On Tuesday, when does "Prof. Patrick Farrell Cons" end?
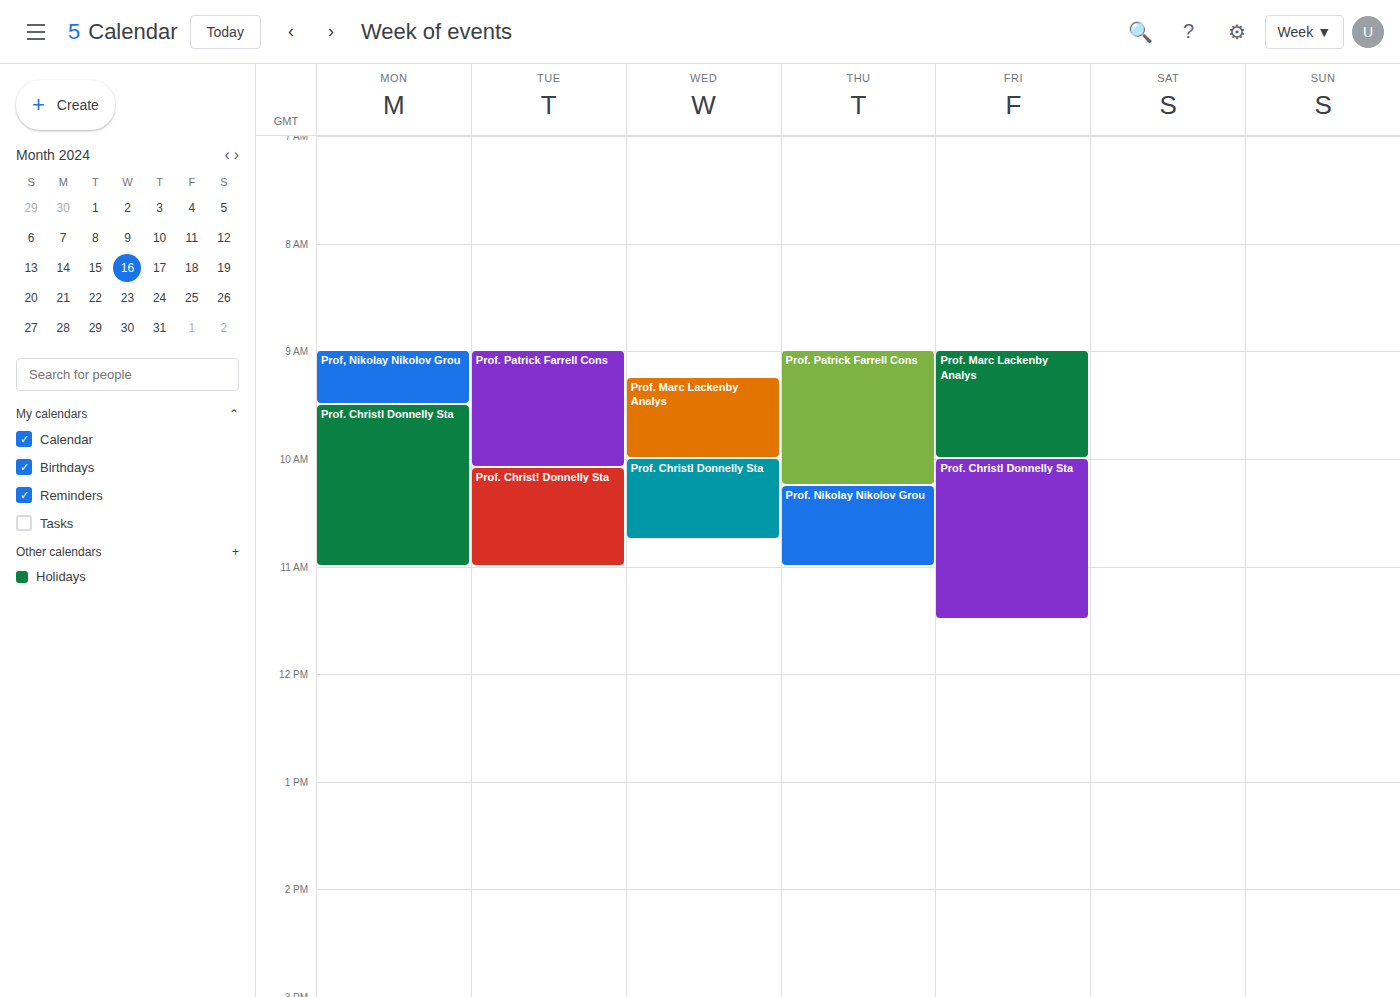
10:05